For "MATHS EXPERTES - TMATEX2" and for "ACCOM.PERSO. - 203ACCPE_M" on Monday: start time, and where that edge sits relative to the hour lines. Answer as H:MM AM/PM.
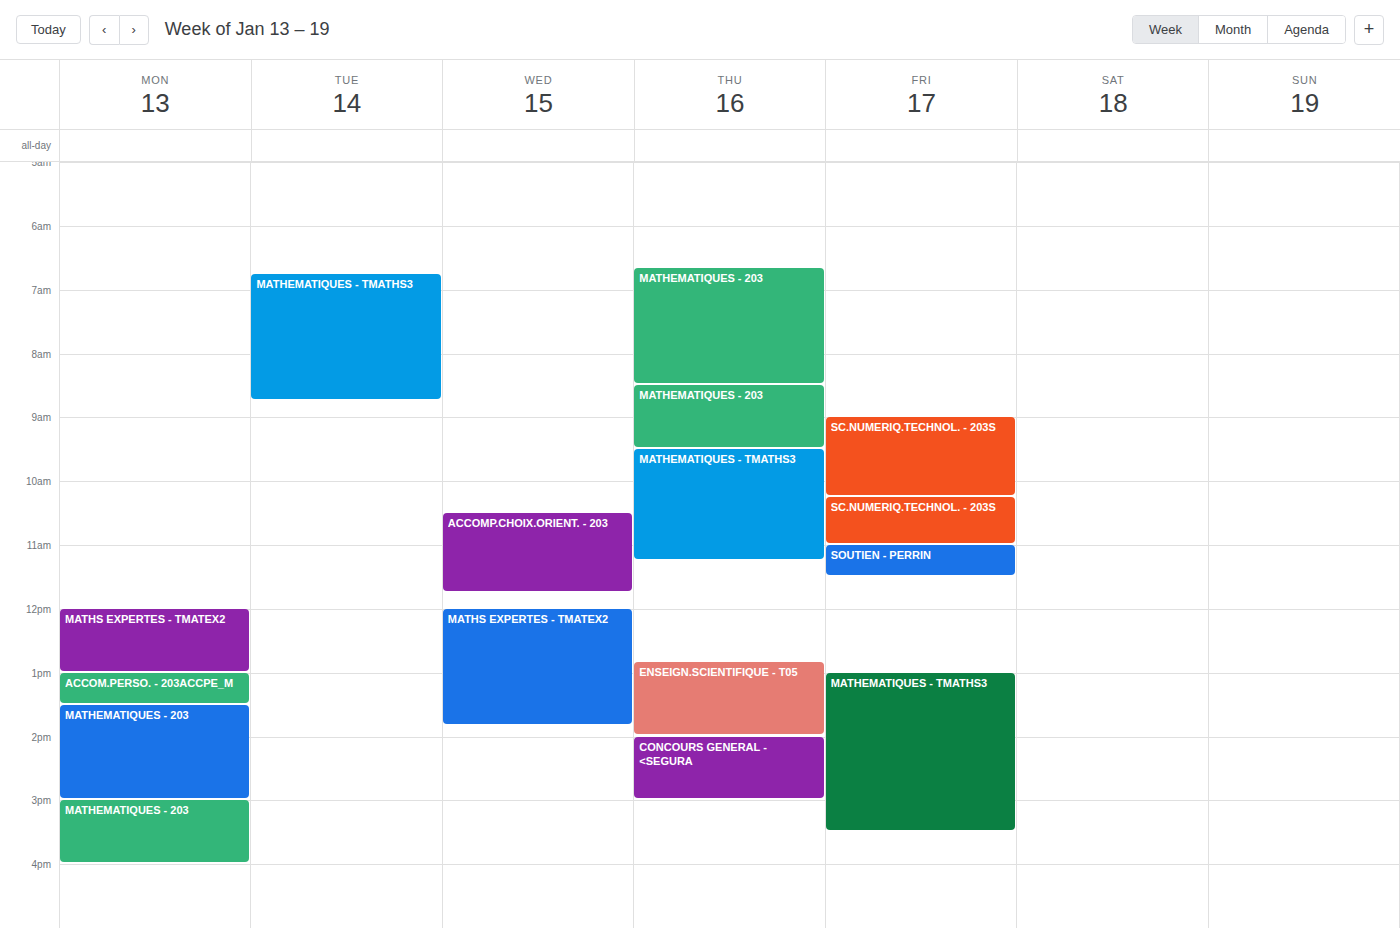
"MATHS EXPERTES - TMATEX2": 12:00 PM, exactly on the 12 PM line. "ACCOM.PERSO. - 203ACCPE_M": 1:00 PM, exactly on the 1 PM line.